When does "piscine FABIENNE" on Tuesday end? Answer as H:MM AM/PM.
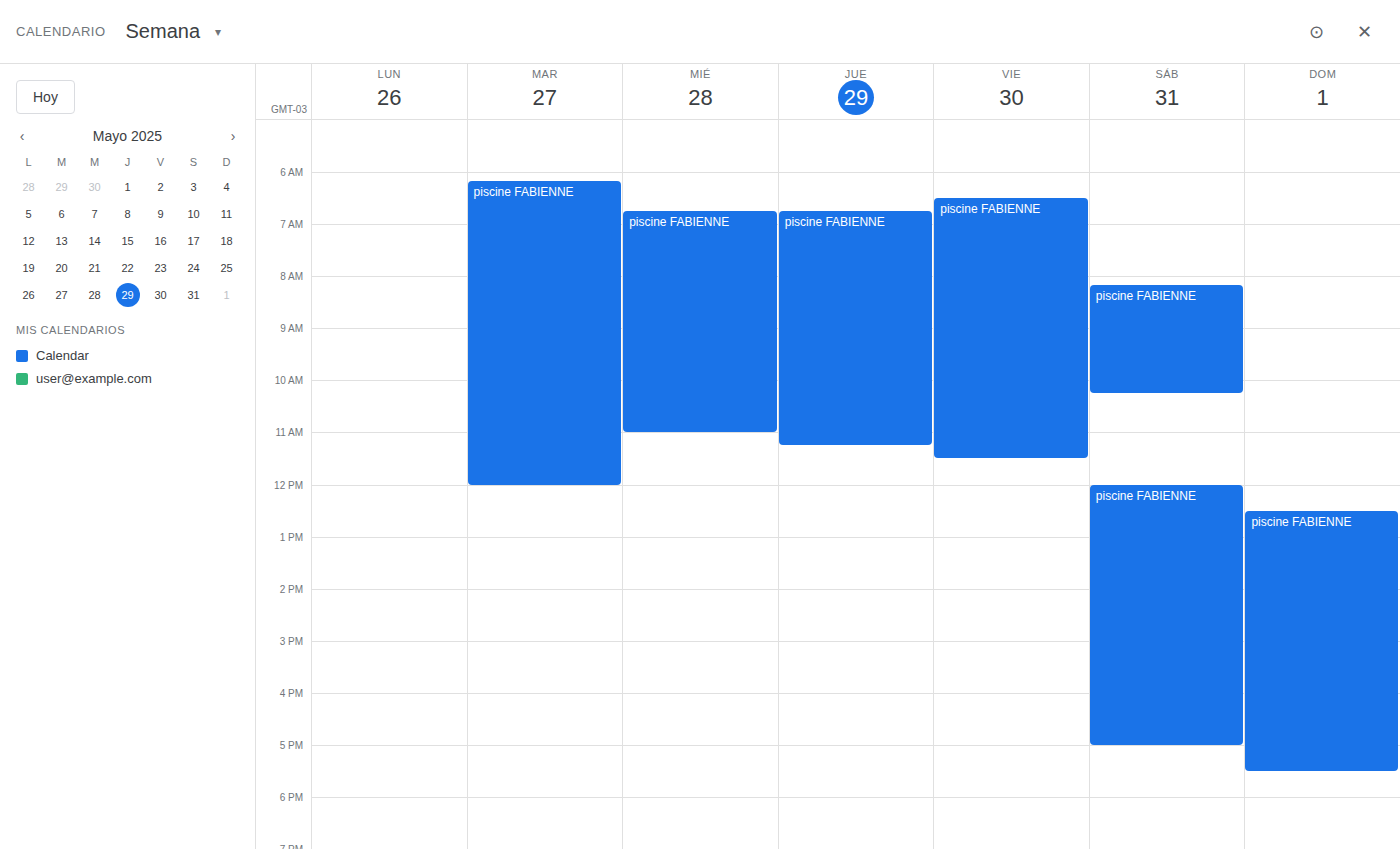
12:00 PM